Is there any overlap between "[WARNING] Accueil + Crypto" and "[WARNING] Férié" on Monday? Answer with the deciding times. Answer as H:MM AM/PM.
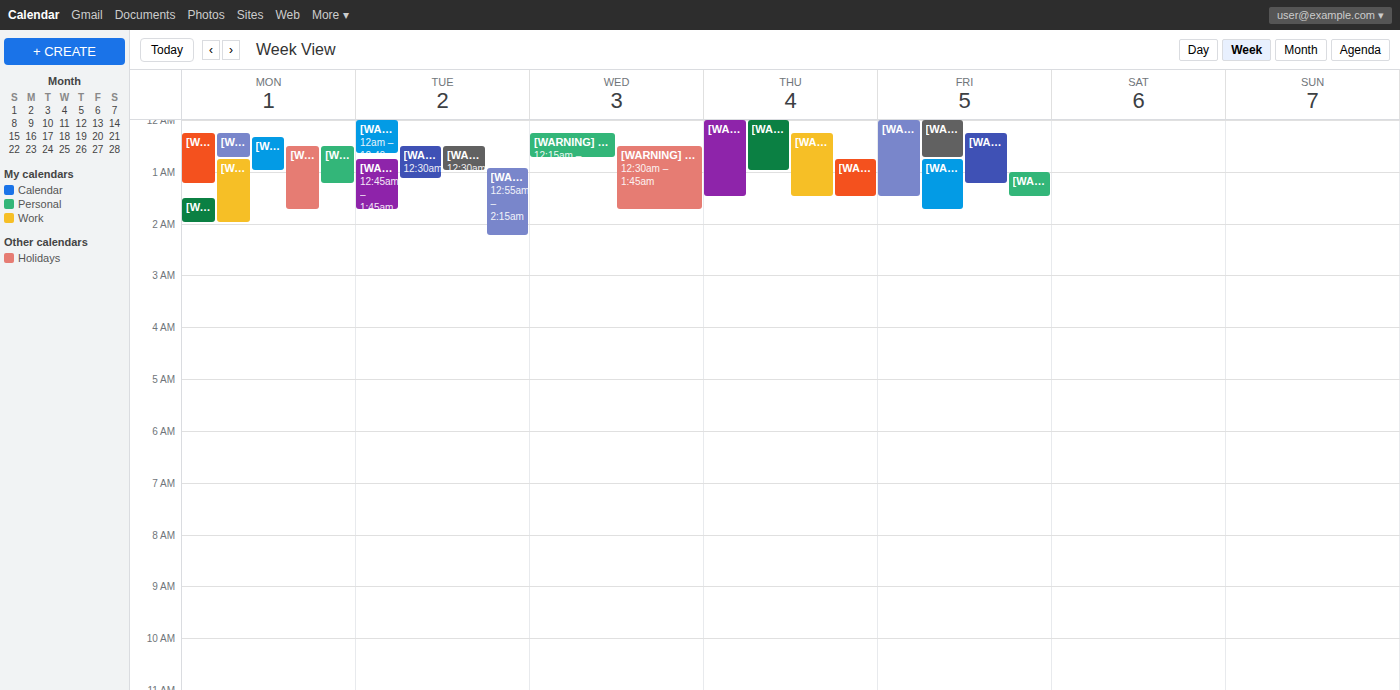
"[WARNING] Férié" starts at 12:30 AM, before "[WARNING] Accueil + Crypto" ends at 1:00 AM -- they overlap.